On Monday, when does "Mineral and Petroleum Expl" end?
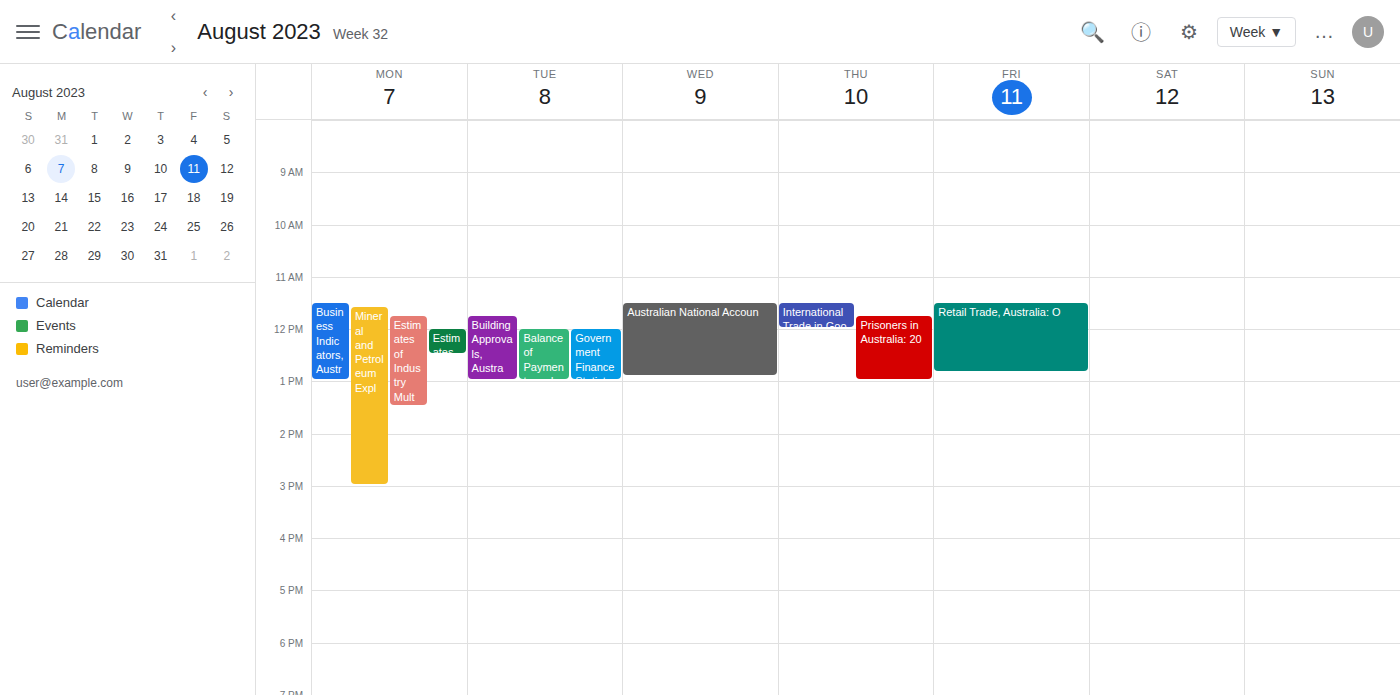
3:00 PM